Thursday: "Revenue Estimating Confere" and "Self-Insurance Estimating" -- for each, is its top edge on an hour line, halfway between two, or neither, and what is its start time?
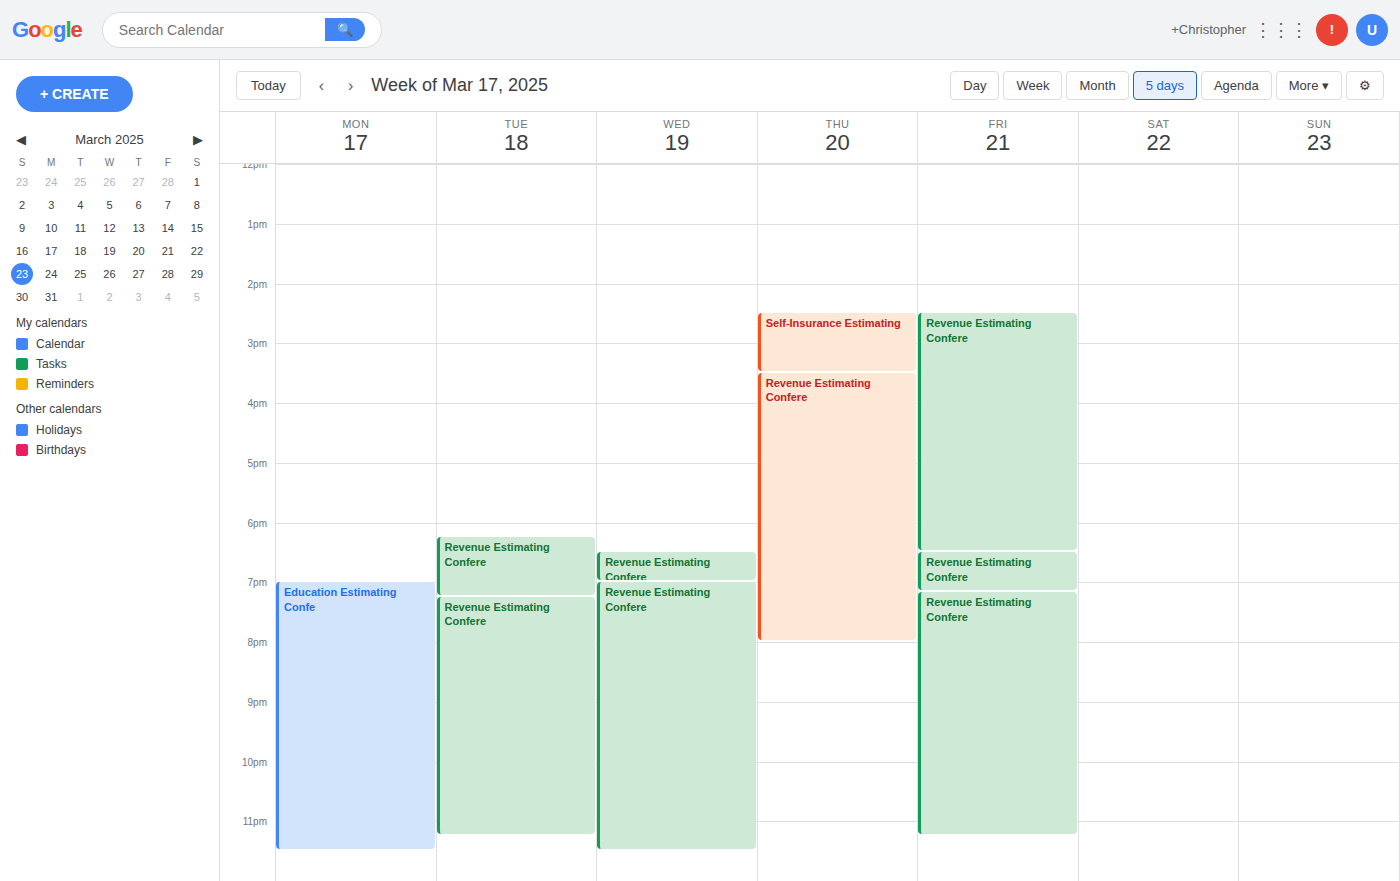
"Revenue Estimating Confere": 3:30 PM, halfway between the 3 PM and 4 PM lines. "Self-Insurance Estimating": 2:30 PM, halfway between the 2 PM and 3 PM lines.